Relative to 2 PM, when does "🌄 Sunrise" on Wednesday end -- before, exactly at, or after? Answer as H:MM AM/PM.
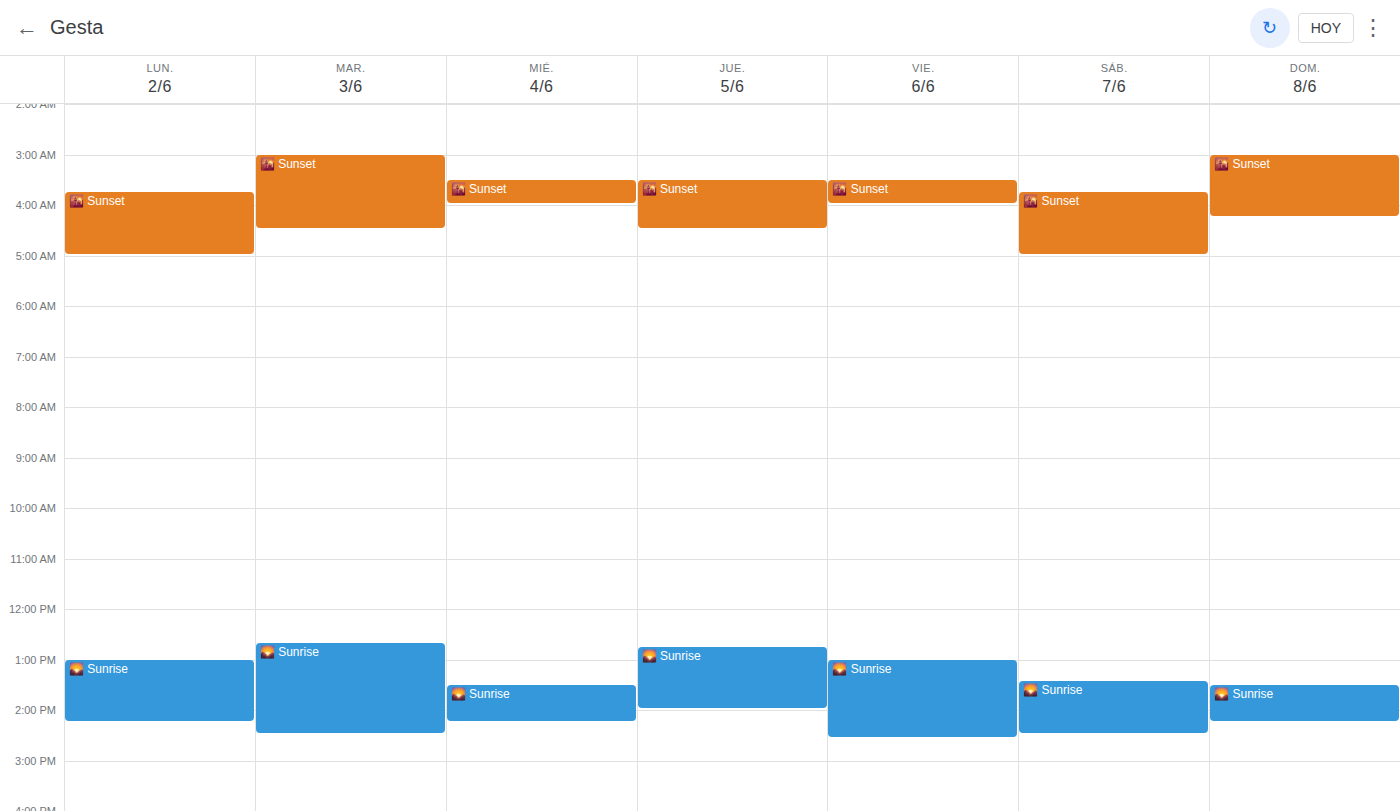
2:15 PM -- after 2 PM, 15 minutes below the 2 PM line.